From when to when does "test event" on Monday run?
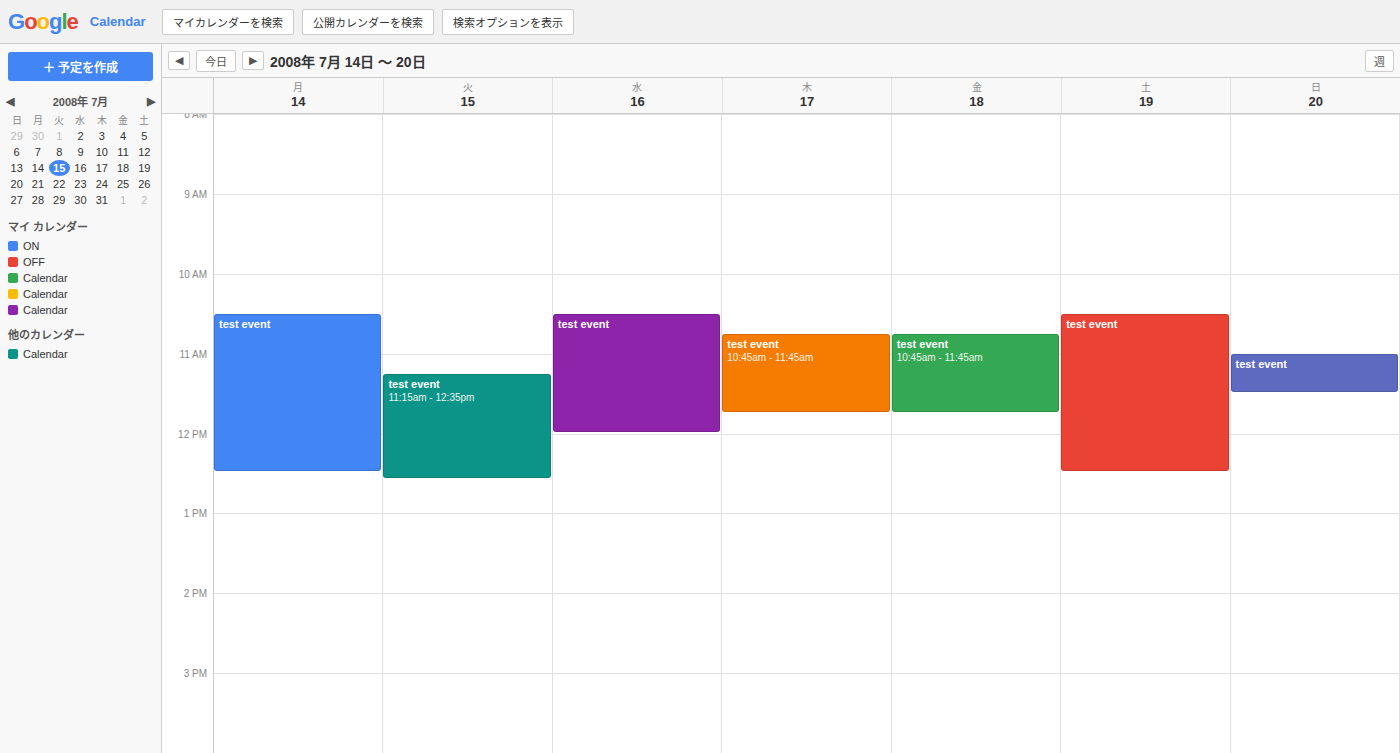
10:30 to 12:30